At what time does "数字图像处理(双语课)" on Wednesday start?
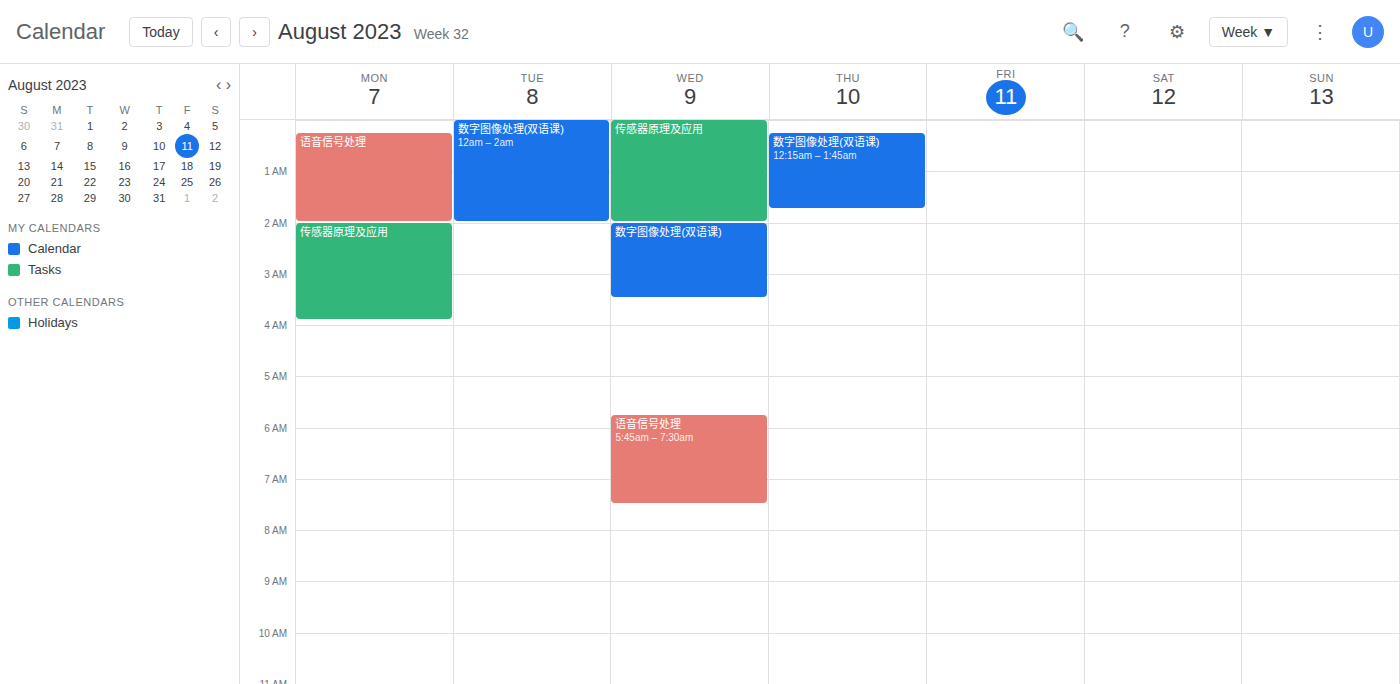
2:00 AM